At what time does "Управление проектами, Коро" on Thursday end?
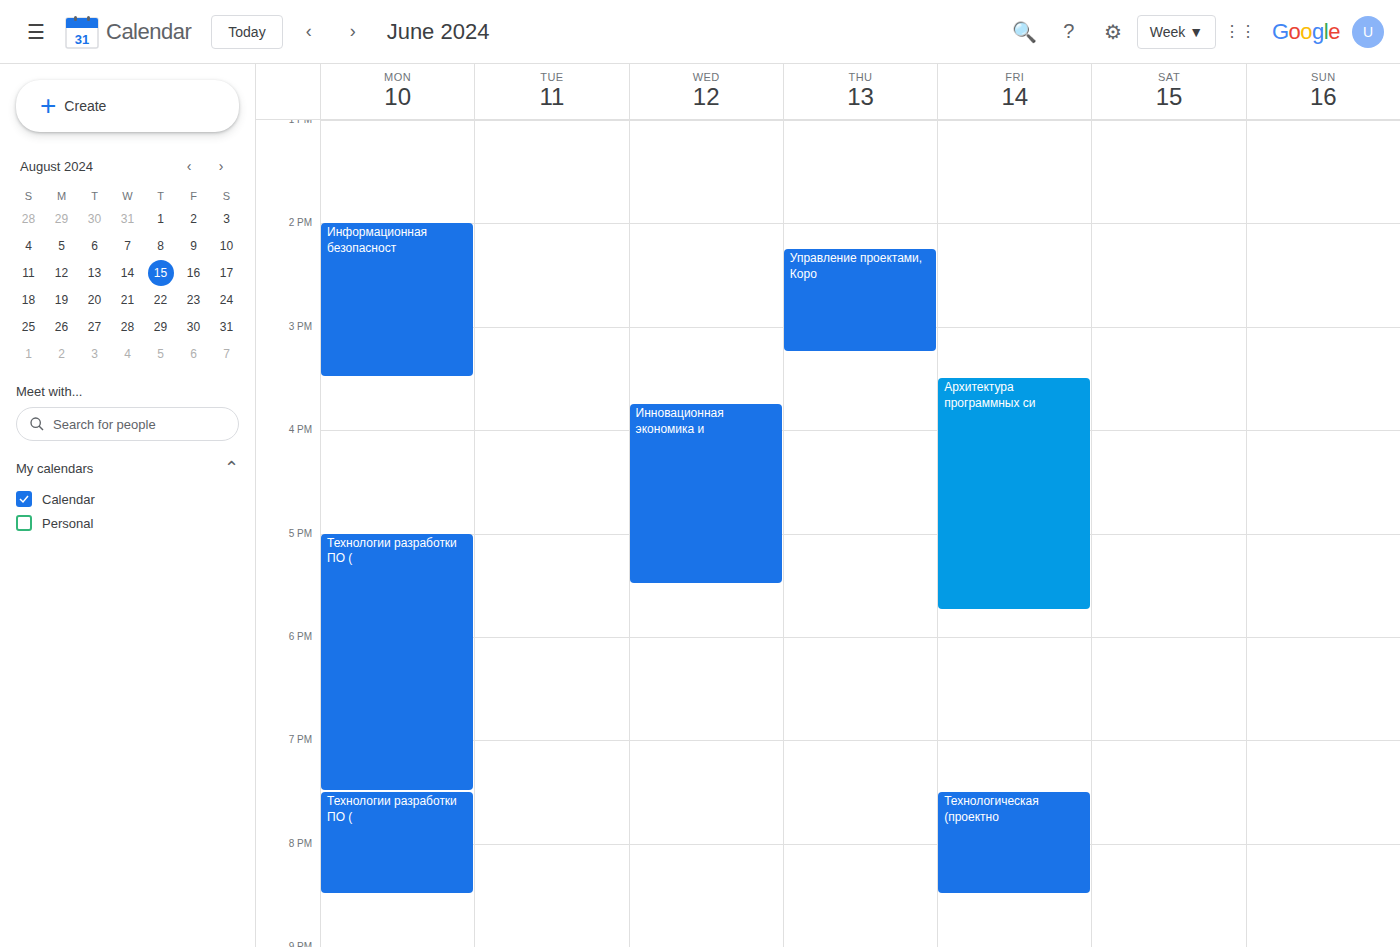
3:15 PM